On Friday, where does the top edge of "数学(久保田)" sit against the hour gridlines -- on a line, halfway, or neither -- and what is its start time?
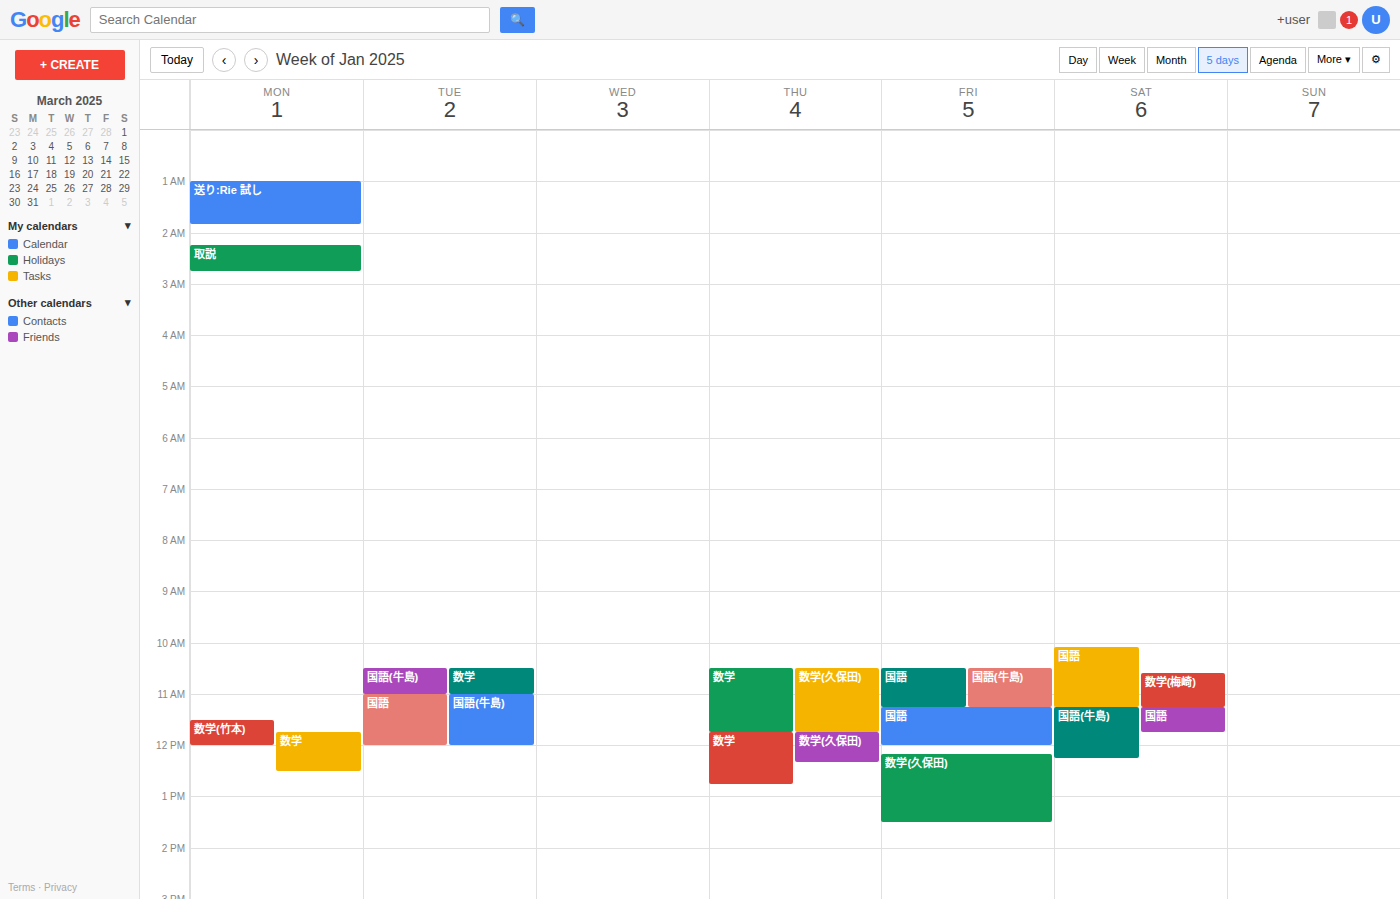
12:10 PM -- neither: 10 minutes below the 12 PM line and 50 minutes above the 1 PM line.